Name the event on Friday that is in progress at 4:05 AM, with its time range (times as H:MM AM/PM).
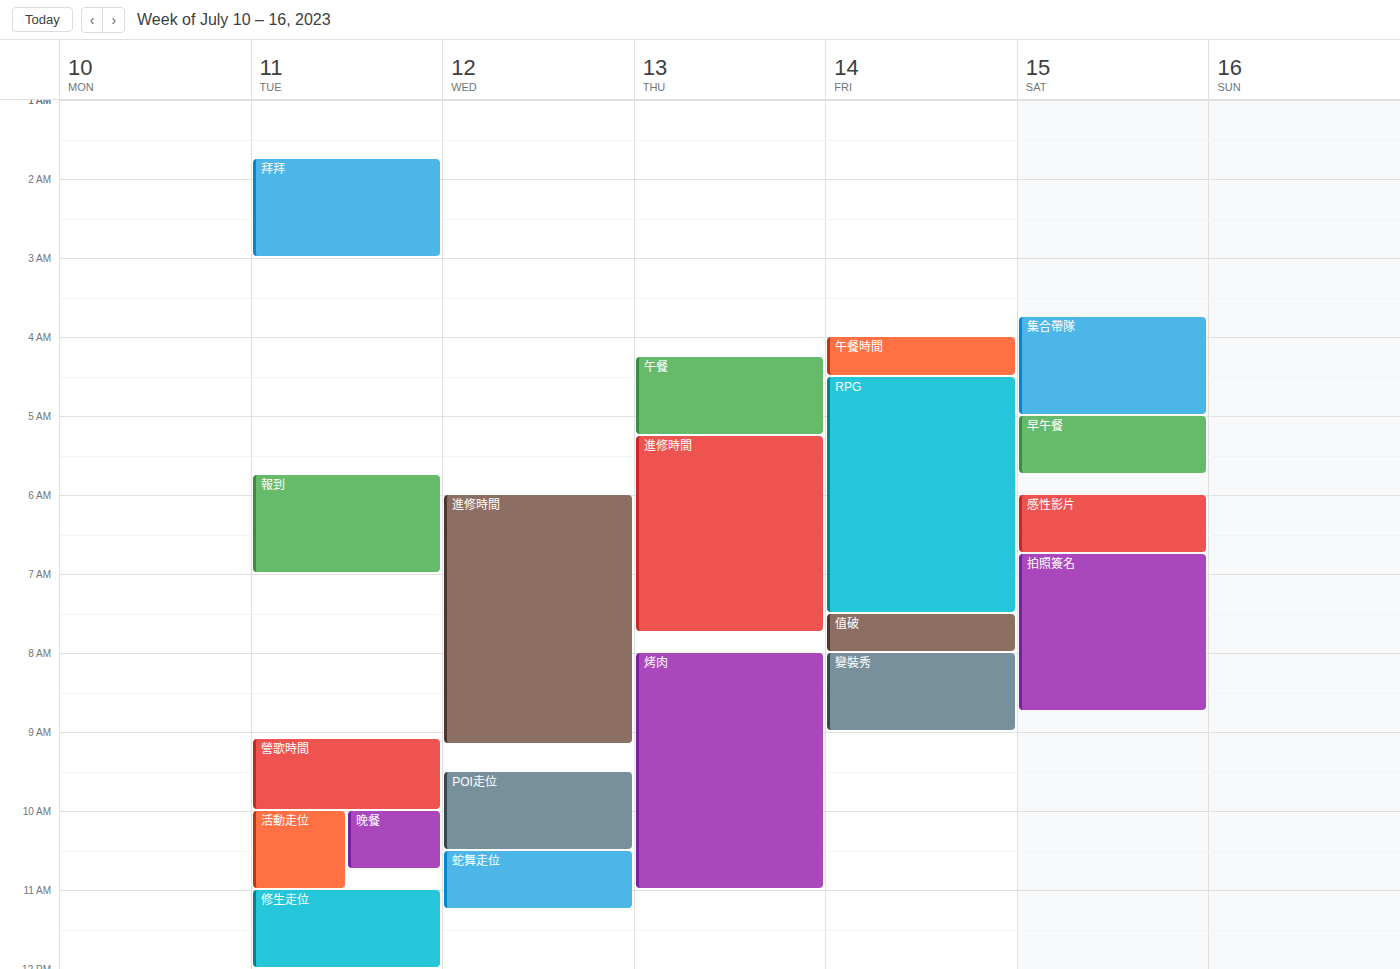
"午餐時間", 4:00 AM to 4:30 AM